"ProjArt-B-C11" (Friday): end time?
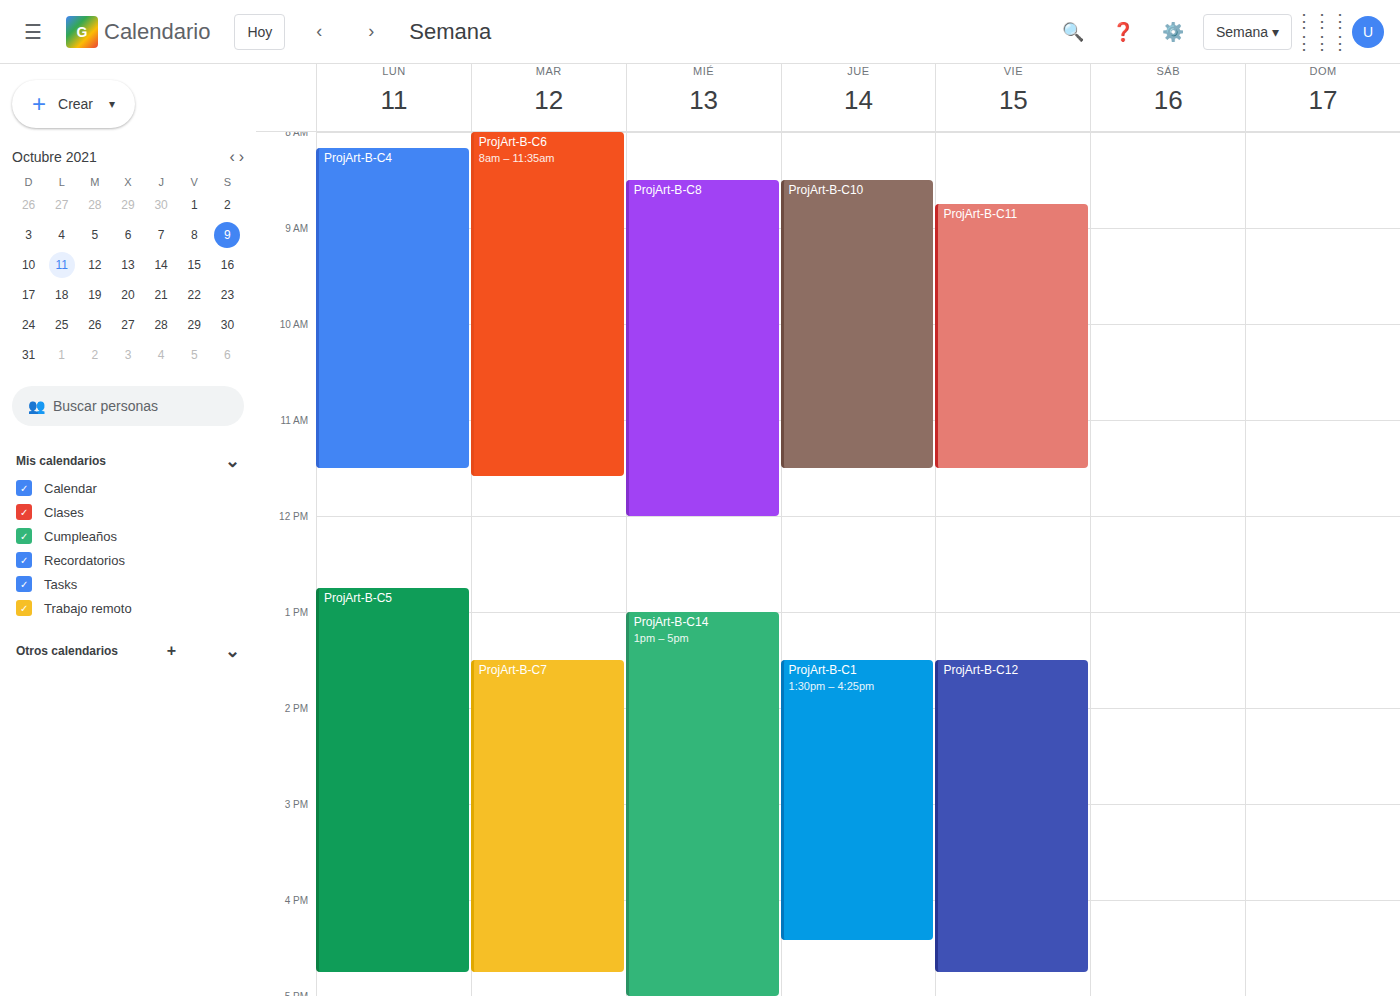
11:30 AM